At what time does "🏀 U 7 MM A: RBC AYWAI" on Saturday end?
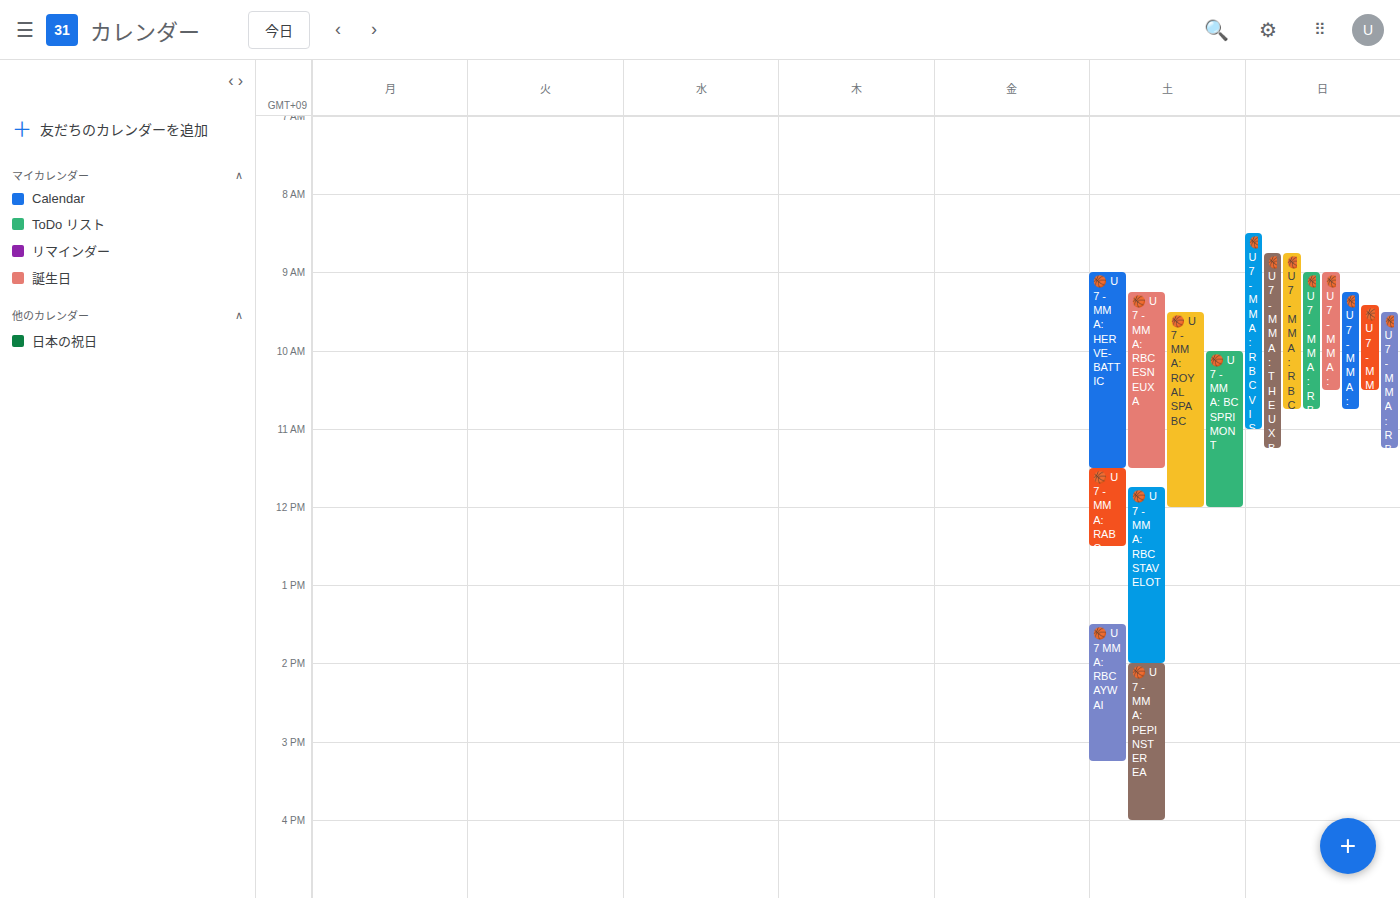
15:15